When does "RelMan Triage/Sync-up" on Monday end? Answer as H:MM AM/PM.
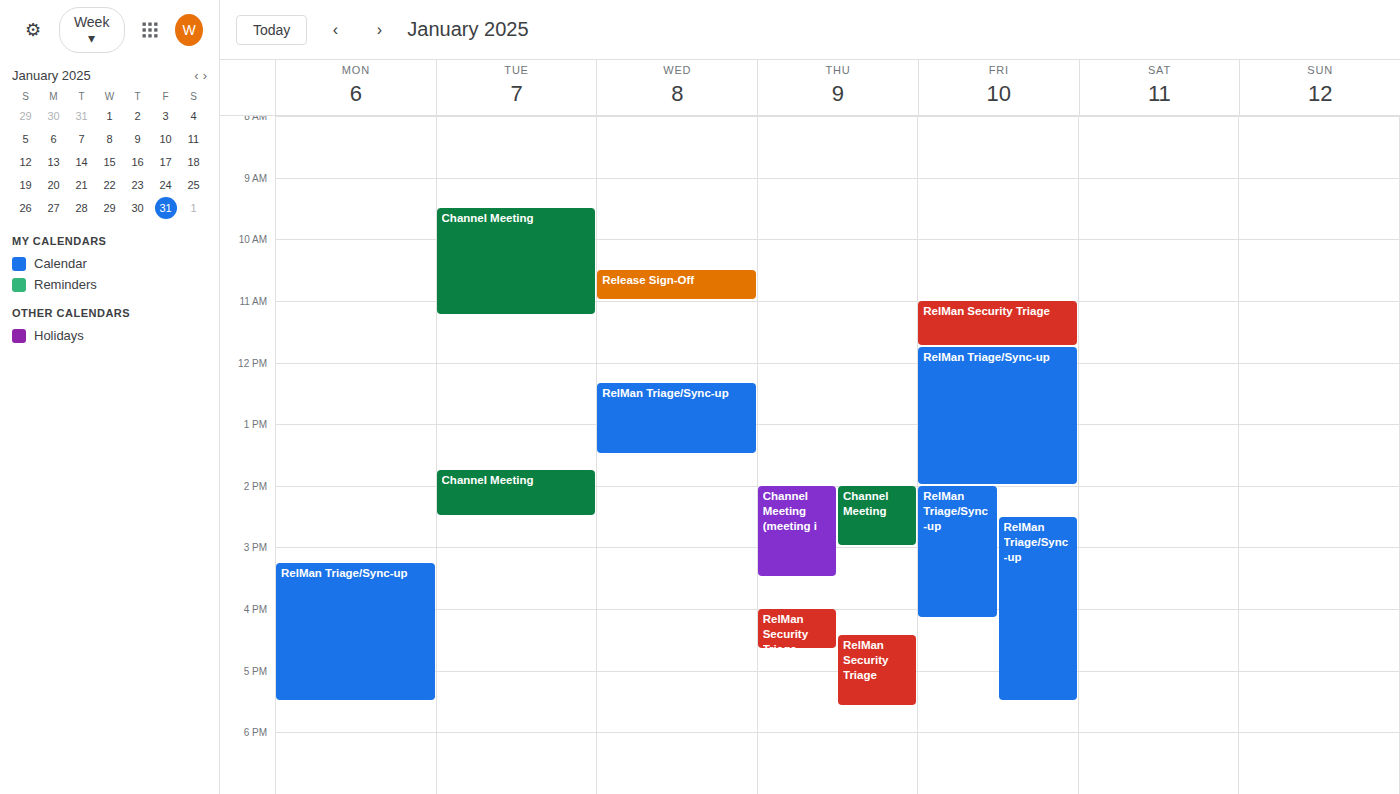
5:30 PM